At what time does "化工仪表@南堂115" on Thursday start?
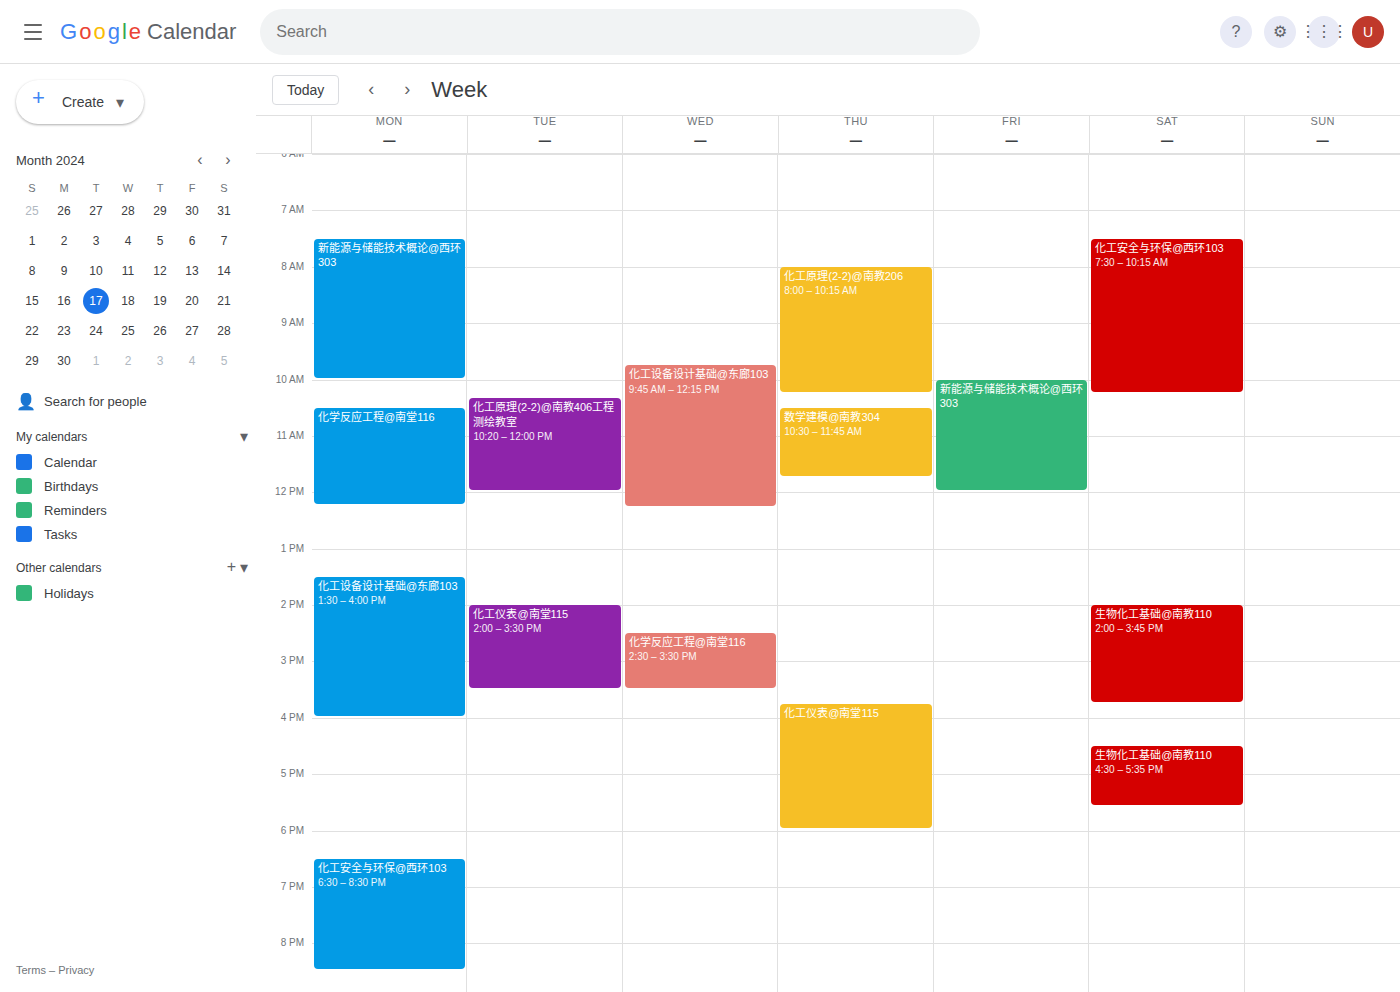
3:45 PM